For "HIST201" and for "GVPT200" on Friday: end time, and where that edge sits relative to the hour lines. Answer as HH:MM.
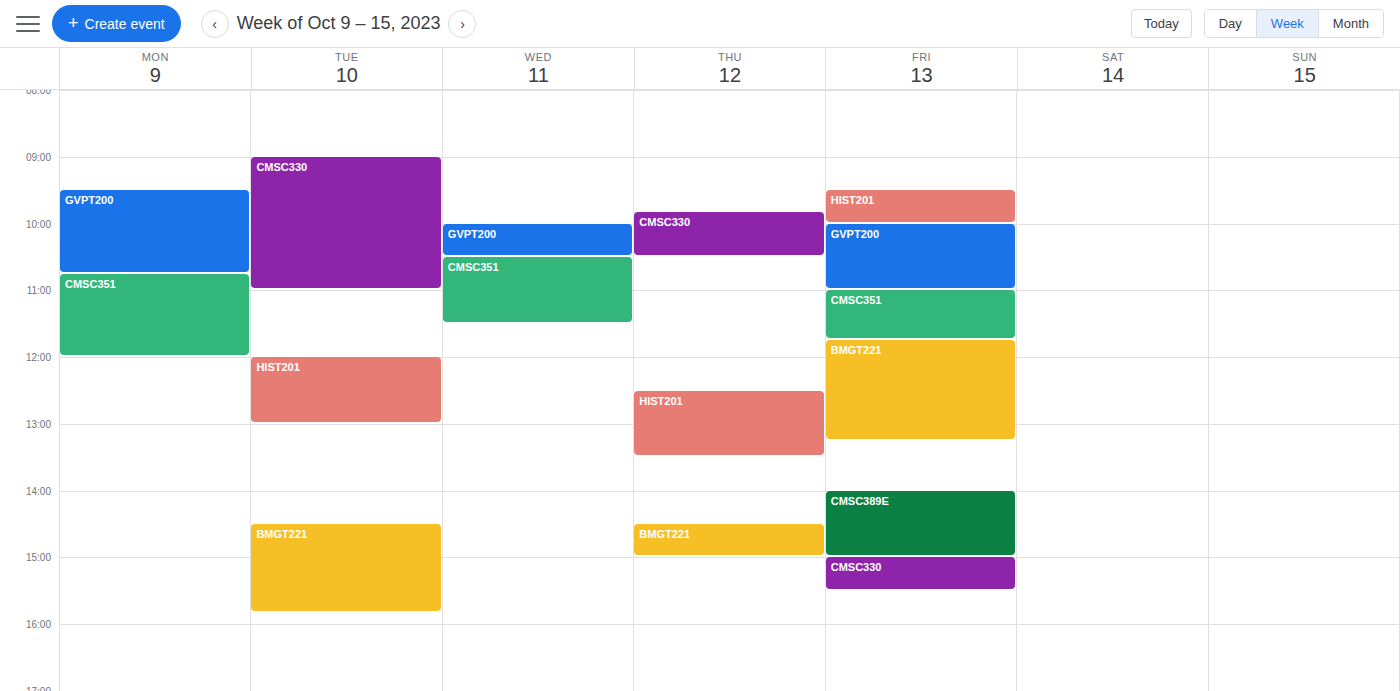
"HIST201": 10:00, exactly on the 10:00 line. "GVPT200": 11:00, exactly on the 11:00 line.